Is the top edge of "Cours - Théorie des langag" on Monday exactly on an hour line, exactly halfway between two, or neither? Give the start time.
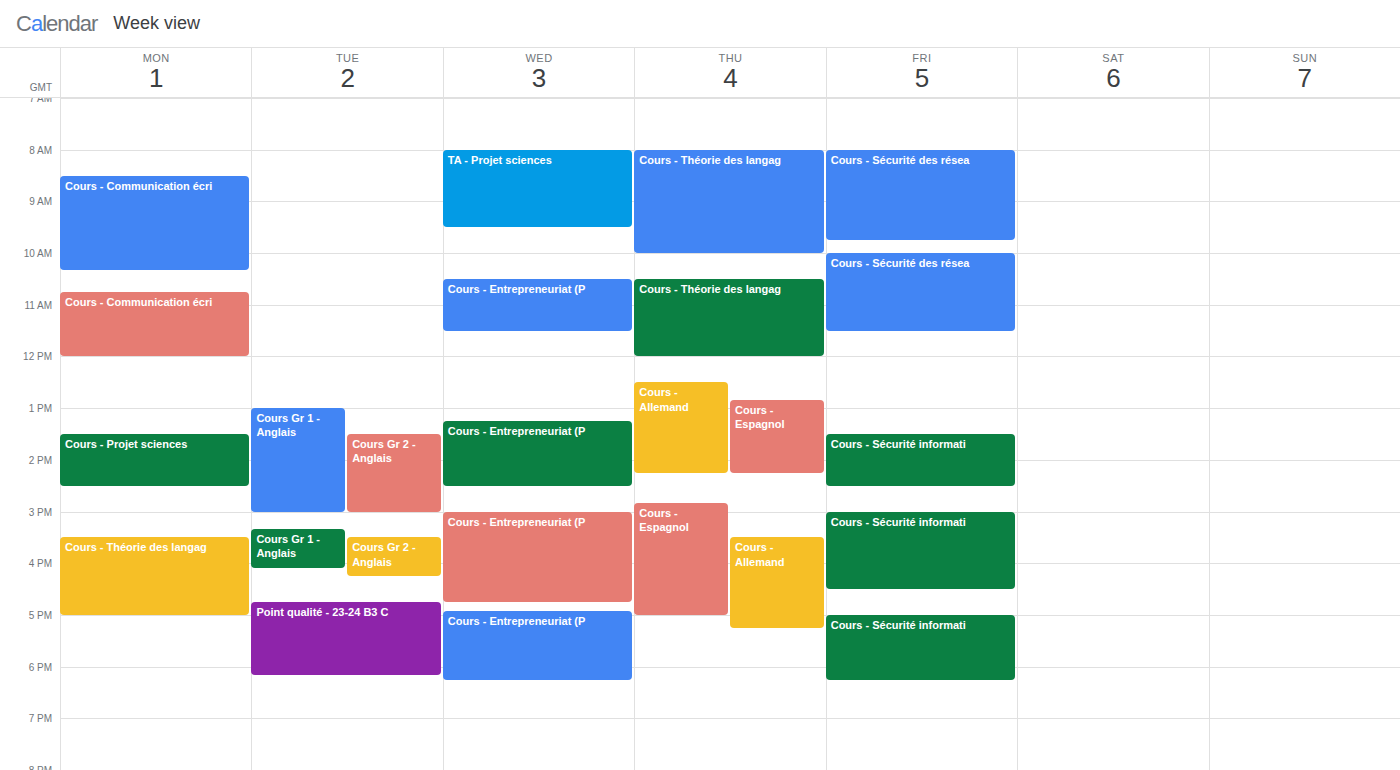
3:30 PM -- halfway between the 3 PM and 4 PM lines.